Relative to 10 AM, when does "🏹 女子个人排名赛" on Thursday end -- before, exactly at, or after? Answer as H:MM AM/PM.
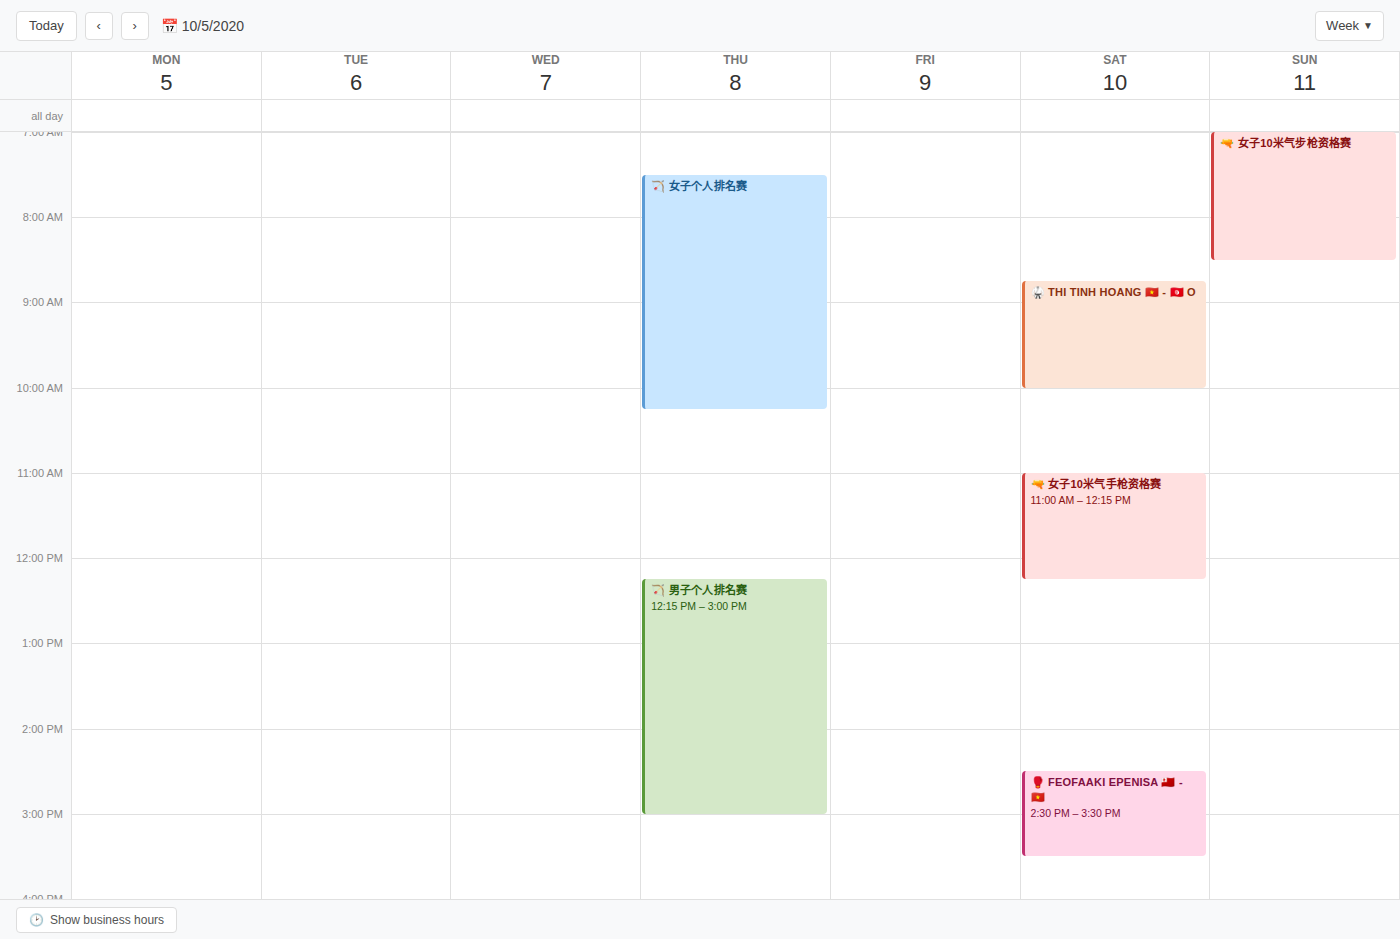
10:15 AM -- after 10 AM, 15 minutes below the 10 AM line.